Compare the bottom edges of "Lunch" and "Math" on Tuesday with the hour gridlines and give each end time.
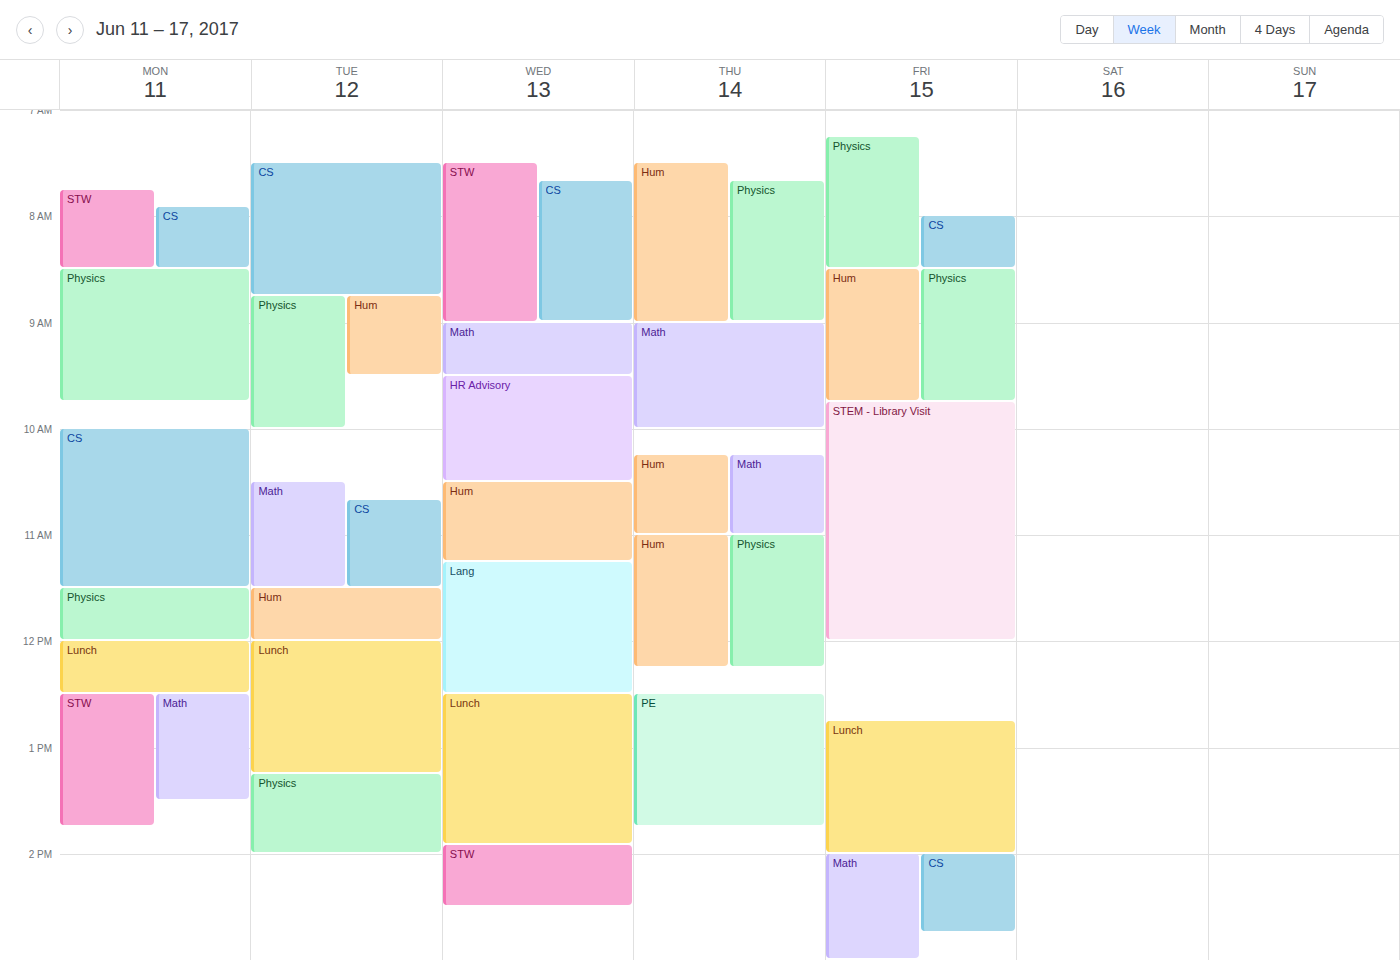
"Lunch": 1:15 PM, neither: a quarter of the way from the 1 PM line to the 2 PM line. "Math": 11:30 AM, halfway between the 11 AM and 12 PM lines.